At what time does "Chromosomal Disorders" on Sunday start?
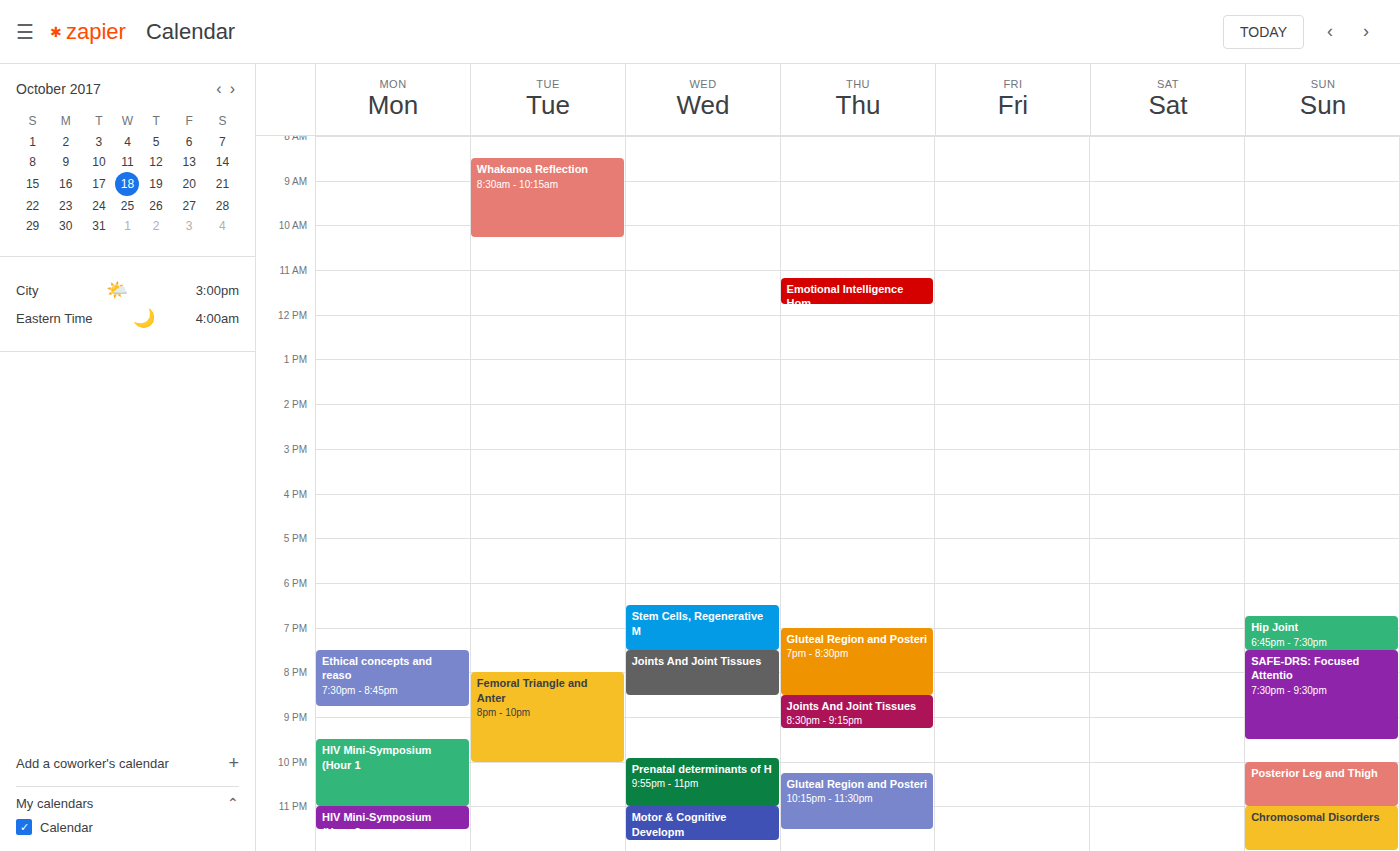
11:00 PM